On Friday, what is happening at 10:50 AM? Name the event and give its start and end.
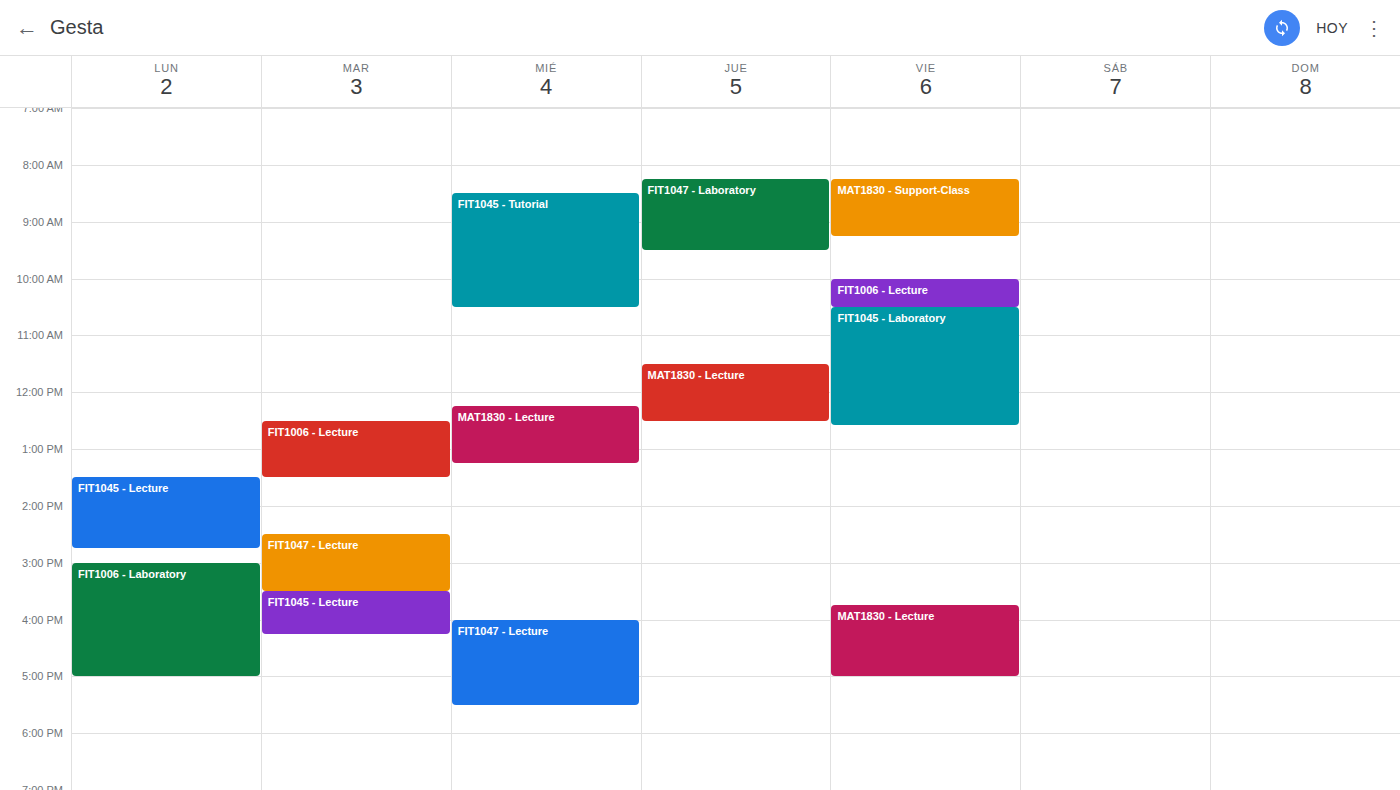
"FIT1045 - Laboratory", 10:30 AM to 12:35 PM